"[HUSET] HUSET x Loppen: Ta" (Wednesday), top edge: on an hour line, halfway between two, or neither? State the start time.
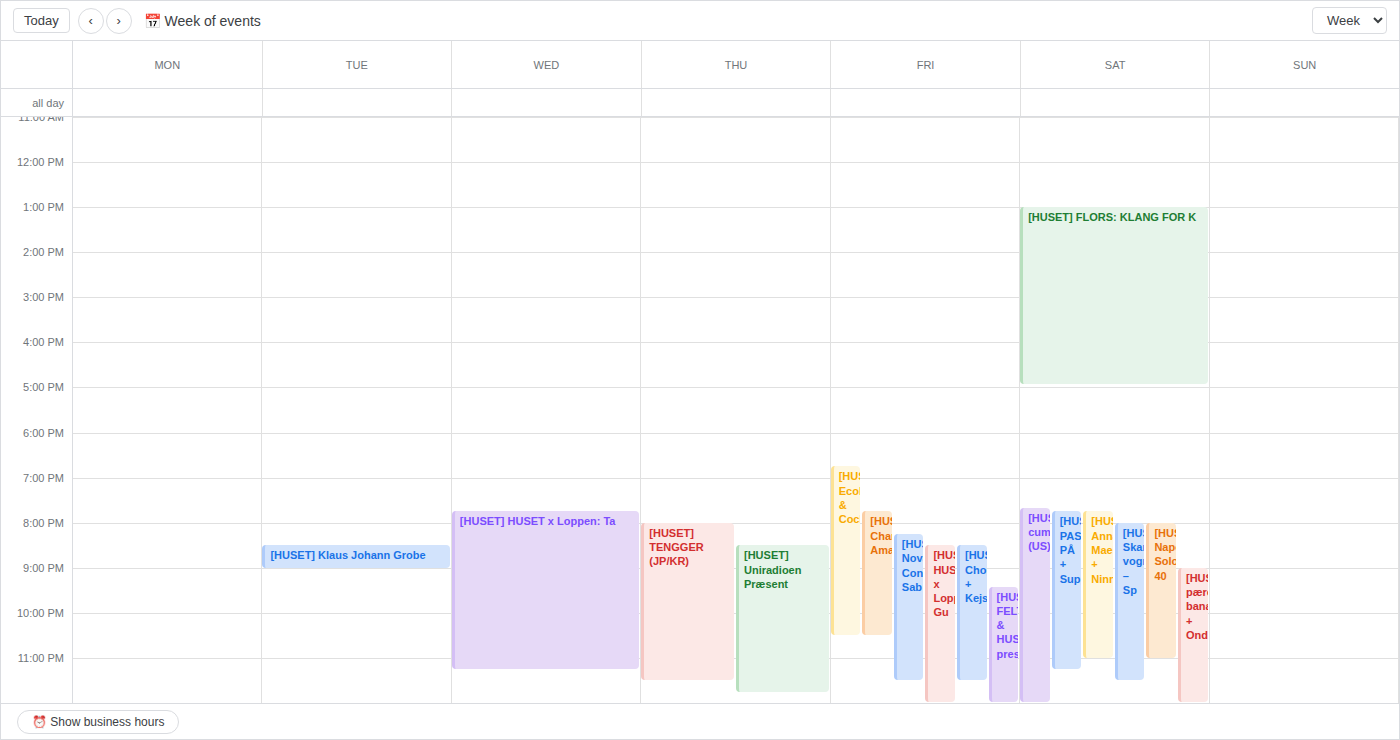
19:45 -- neither: three quarters of the way from the 19:00 line to the 20:00 line.